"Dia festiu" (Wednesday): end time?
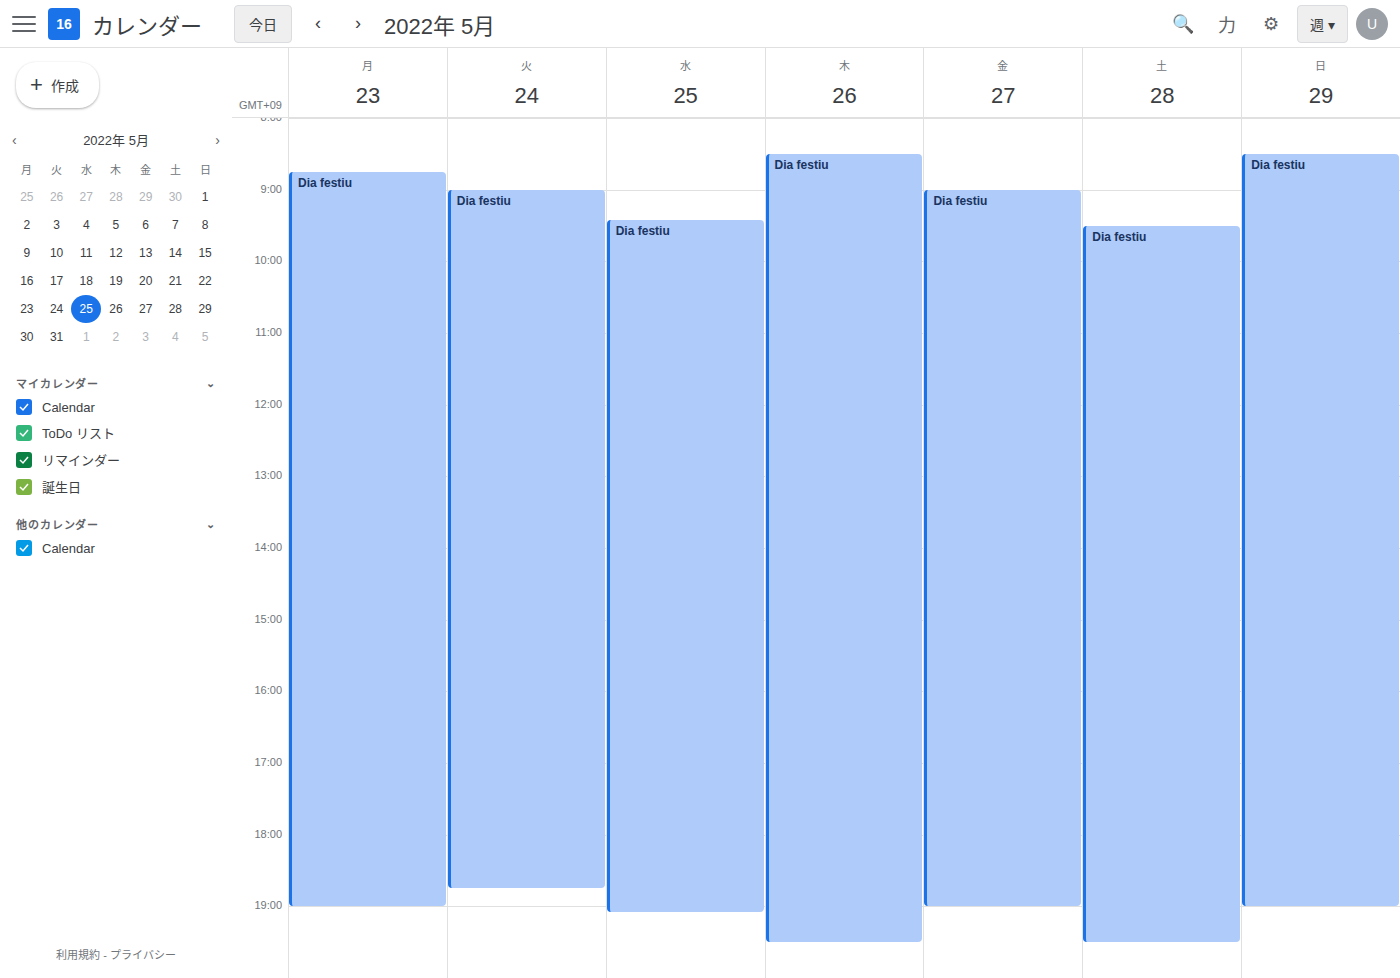
19:05